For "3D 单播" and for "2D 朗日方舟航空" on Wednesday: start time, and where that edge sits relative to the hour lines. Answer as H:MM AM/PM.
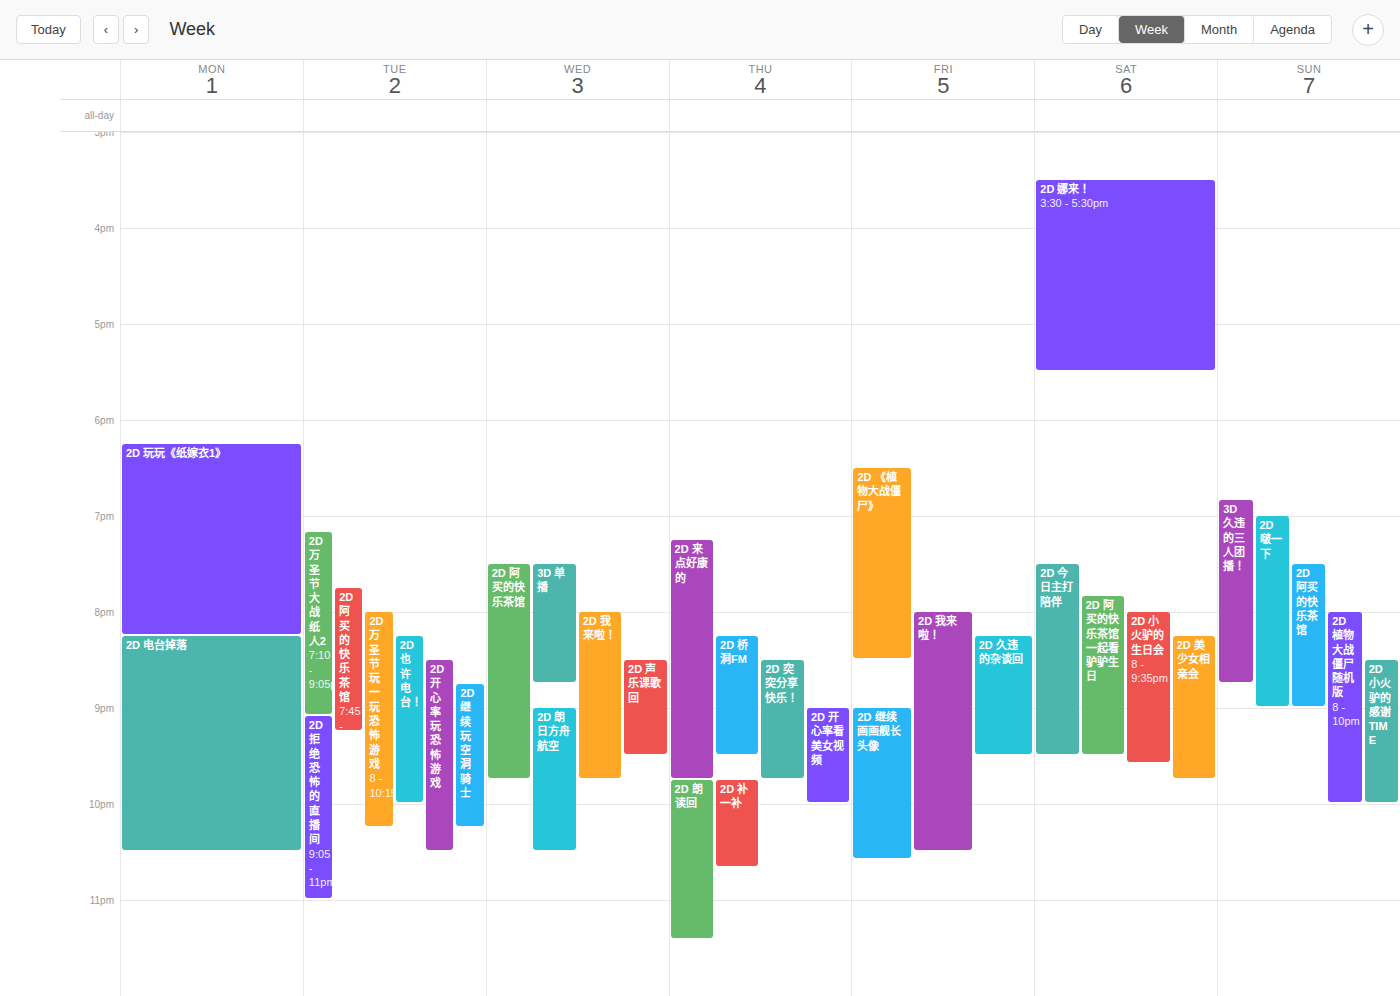
"3D 单播": 7:30 PM, halfway between the 7 PM and 8 PM lines. "2D 朗日方舟航空": 9:00 PM, exactly on the 9 PM line.